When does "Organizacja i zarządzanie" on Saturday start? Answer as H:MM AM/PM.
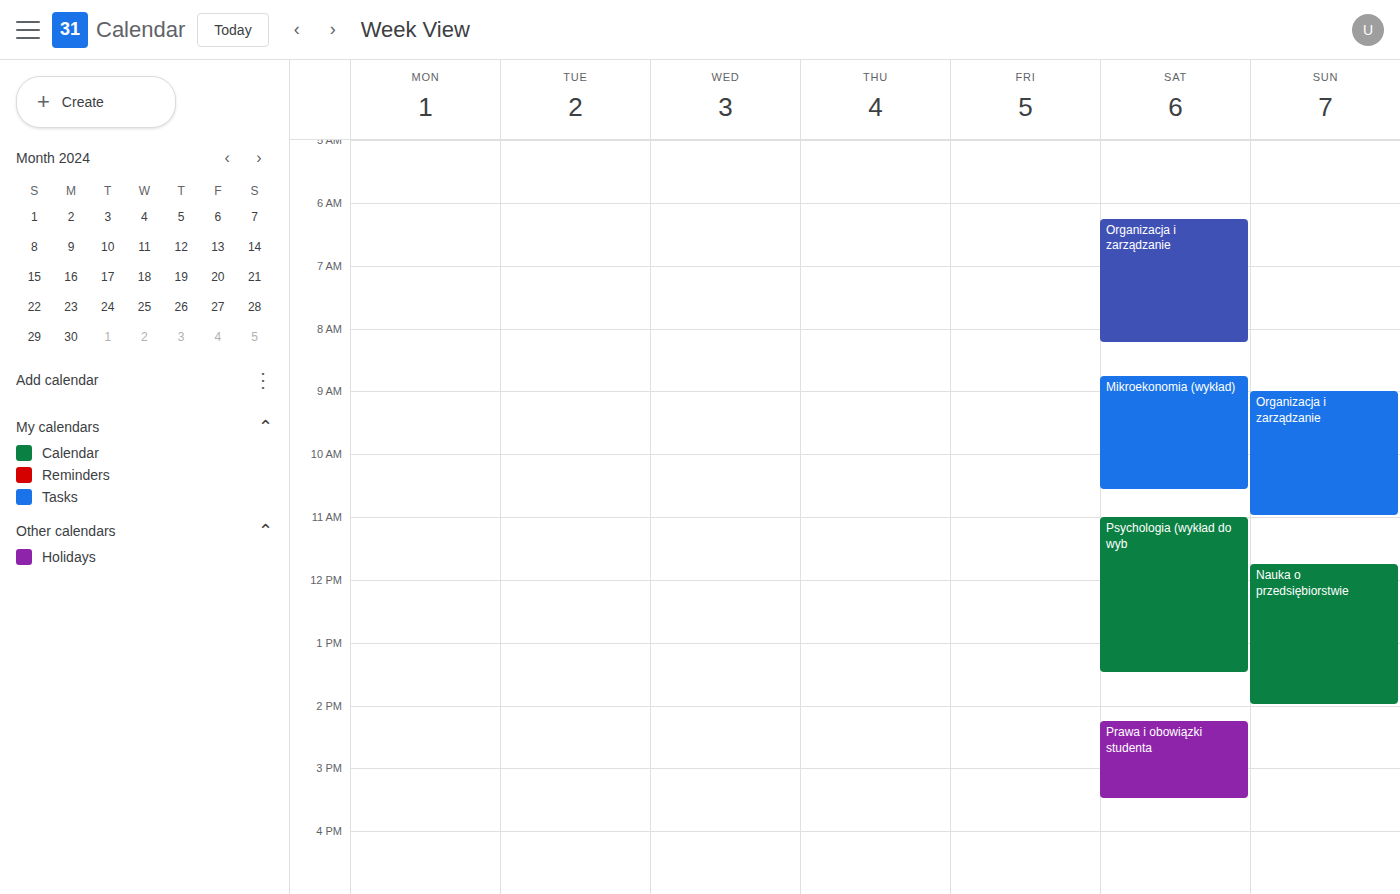
6:15 AM